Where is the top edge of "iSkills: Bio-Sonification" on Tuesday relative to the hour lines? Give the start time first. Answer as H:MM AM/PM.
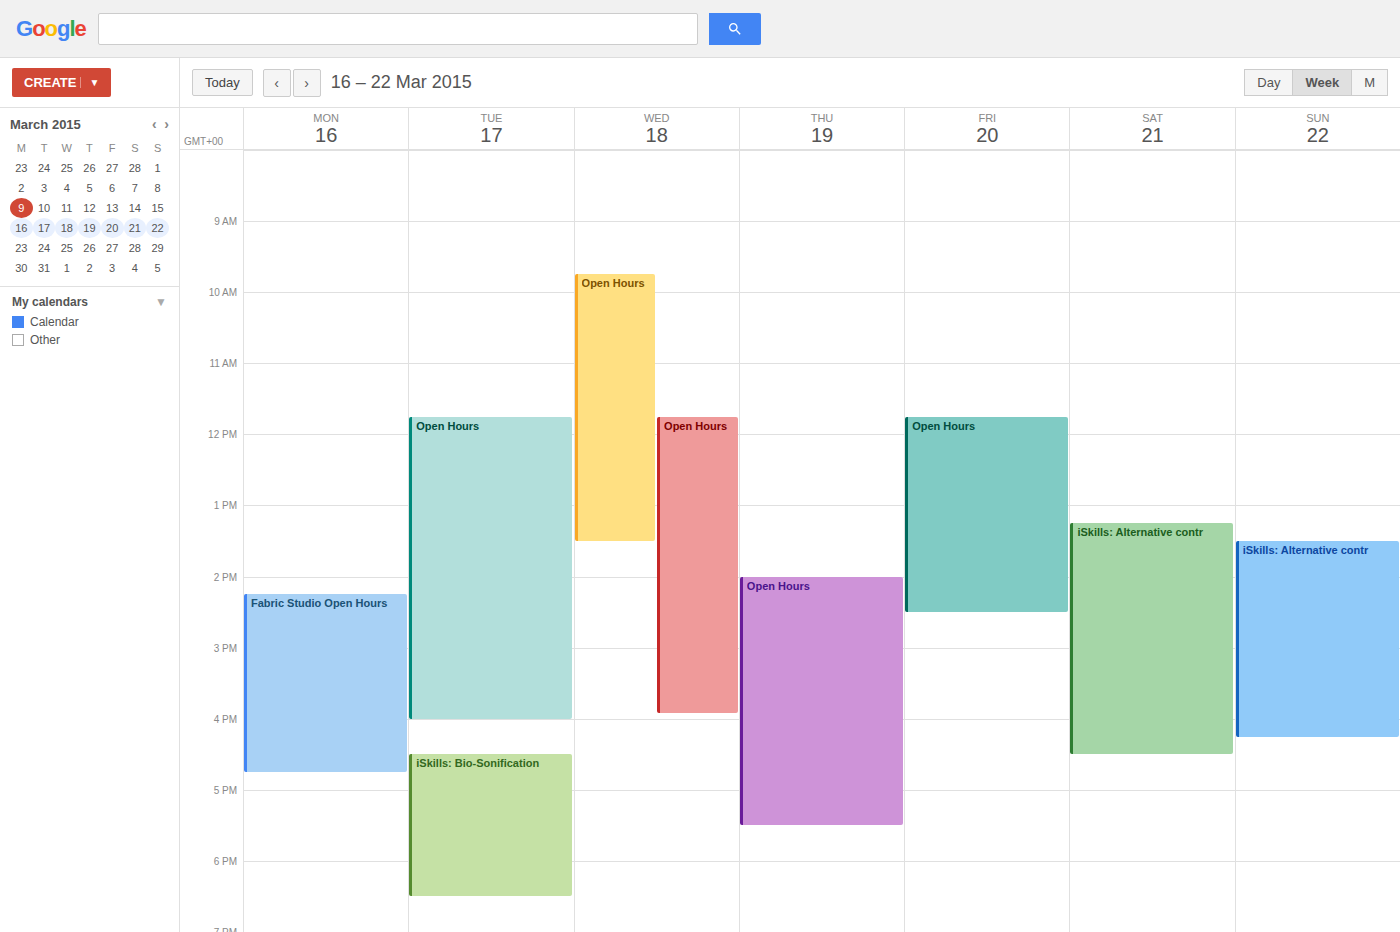
4:30 PM -- halfway between the 4 PM and 5 PM lines.